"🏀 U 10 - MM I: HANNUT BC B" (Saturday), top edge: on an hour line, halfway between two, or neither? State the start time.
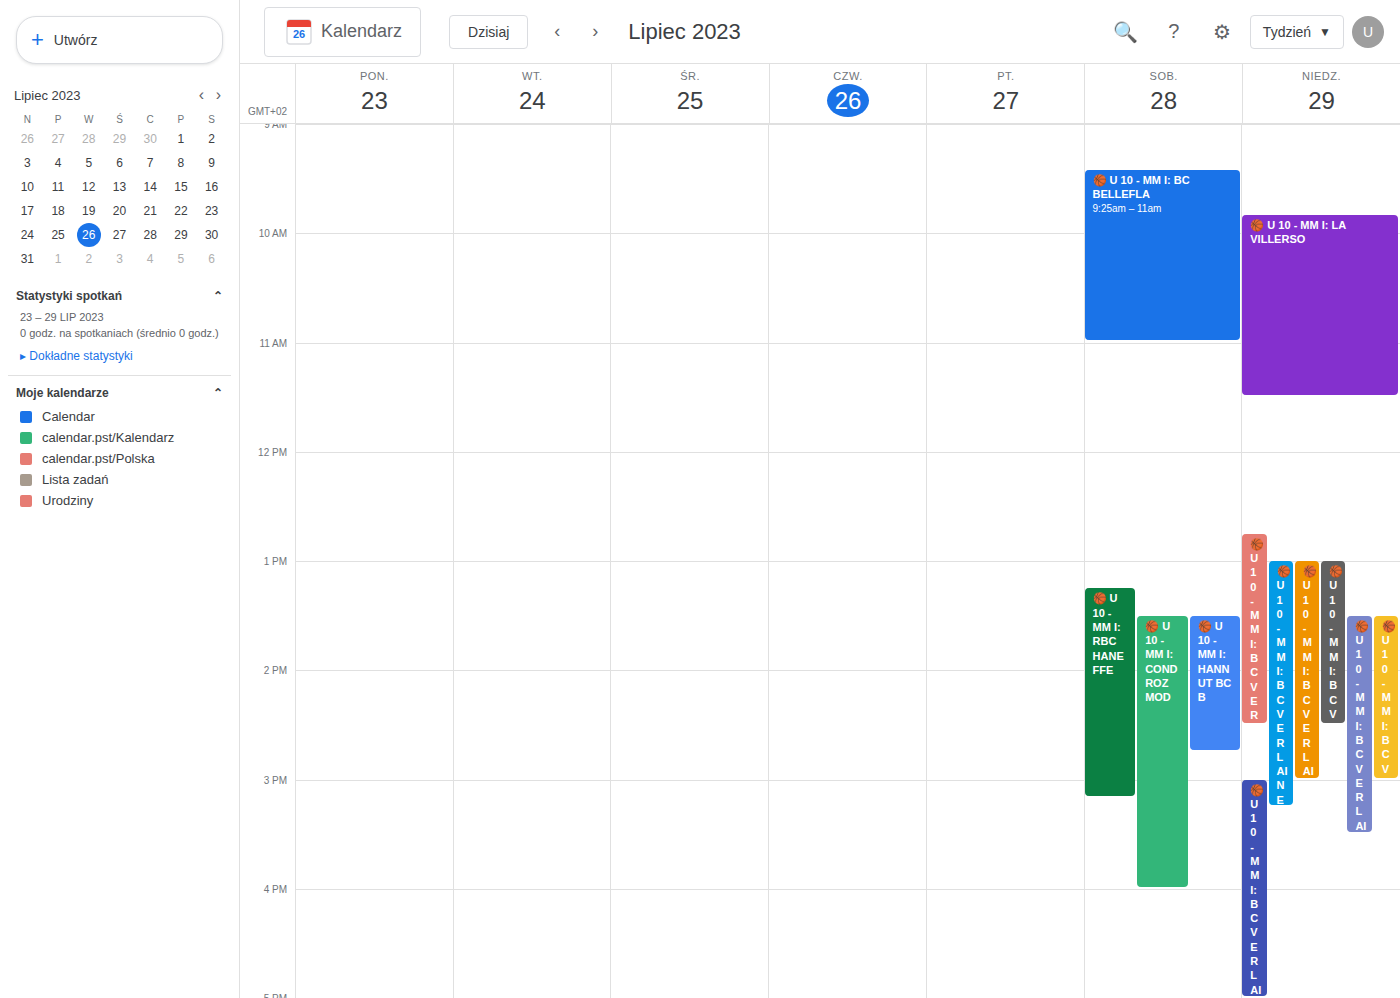
1:30 PM -- halfway between the 1 PM and 2 PM lines.